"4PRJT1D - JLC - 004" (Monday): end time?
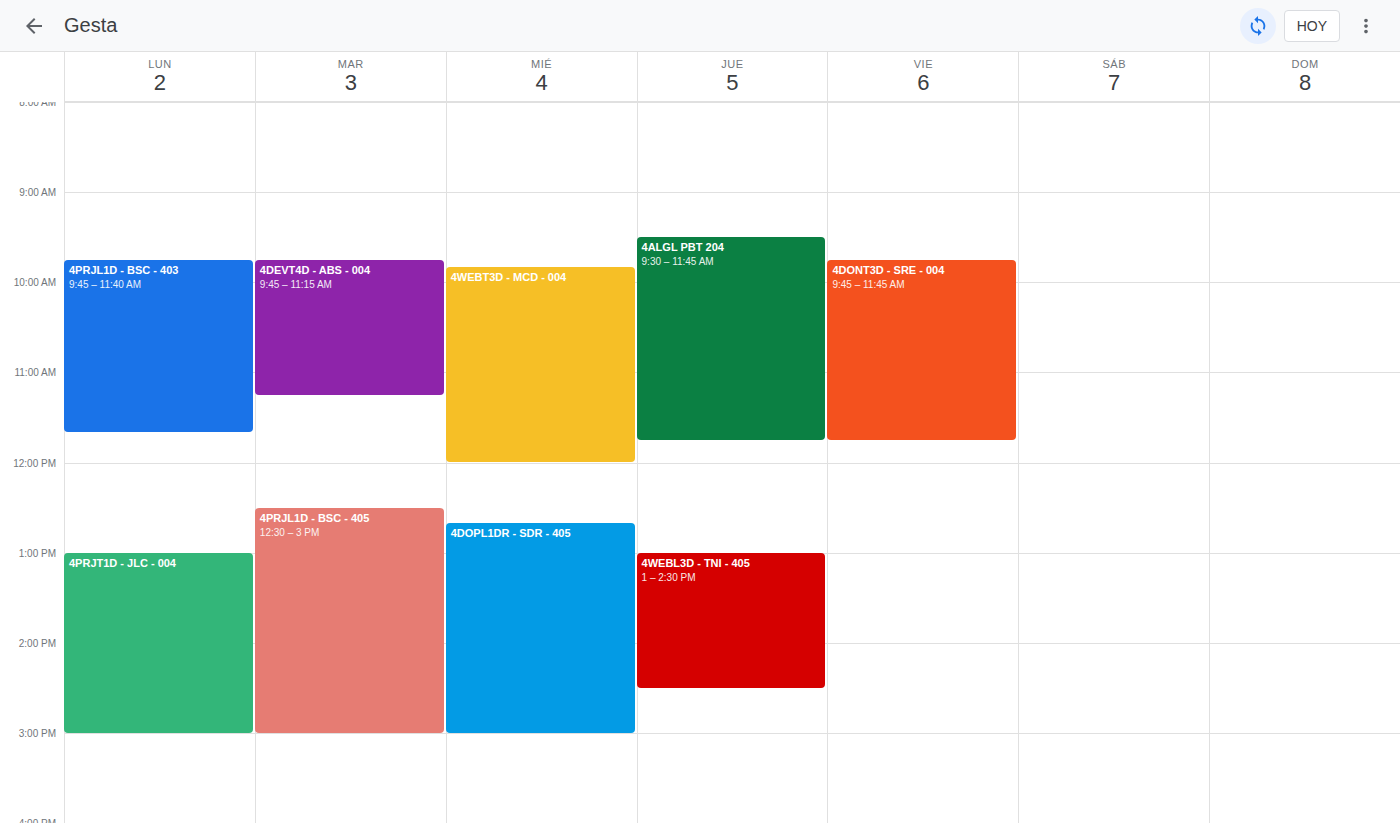
15:00